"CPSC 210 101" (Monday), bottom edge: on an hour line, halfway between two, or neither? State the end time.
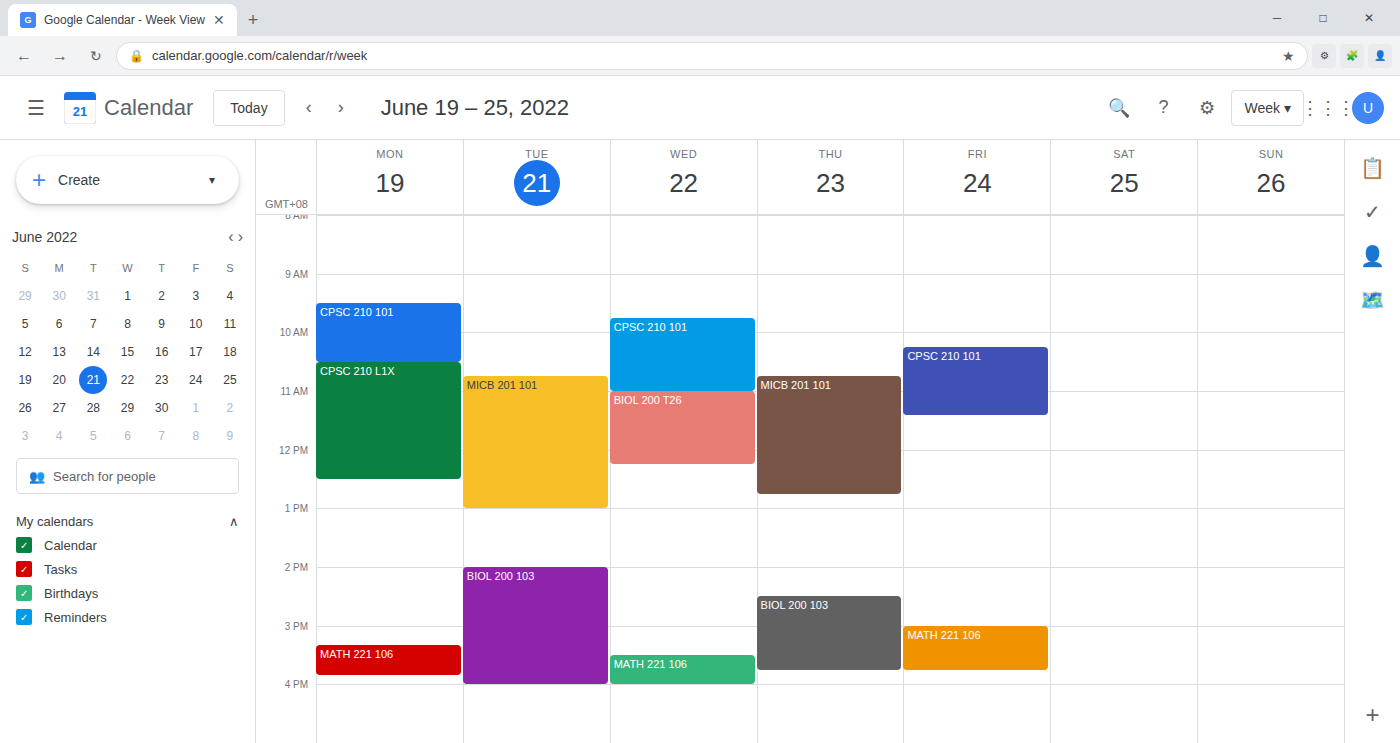
10:30 -- halfway between the 10:00 and 11:00 lines.